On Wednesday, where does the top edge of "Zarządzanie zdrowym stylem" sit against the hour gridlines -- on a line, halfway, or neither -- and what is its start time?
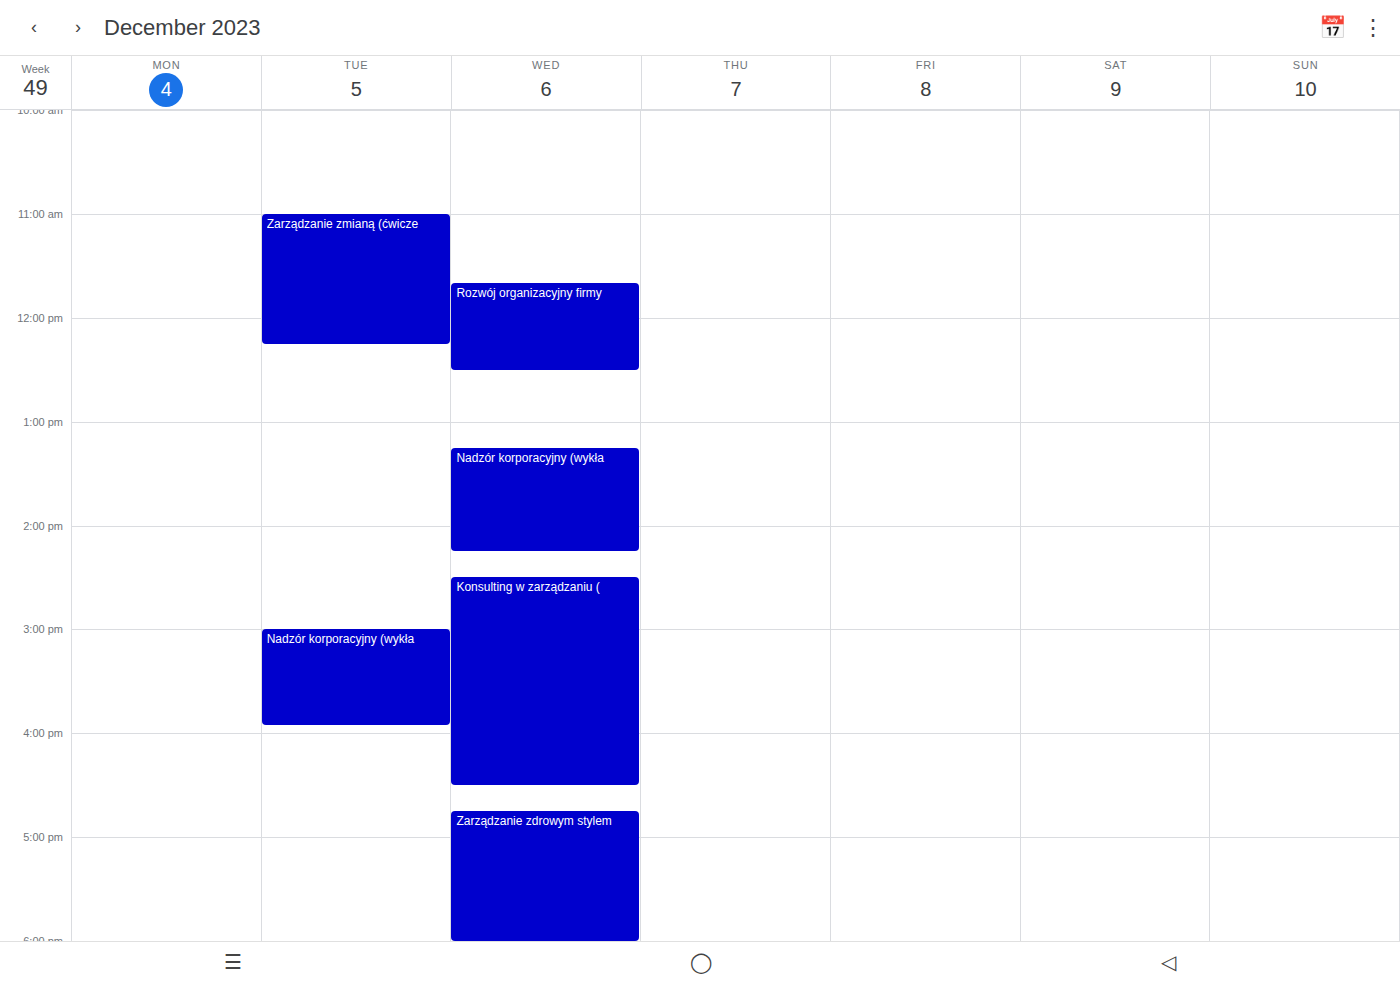
4:45 PM -- neither: three quarters of the way from the 4 PM line to the 5 PM line.